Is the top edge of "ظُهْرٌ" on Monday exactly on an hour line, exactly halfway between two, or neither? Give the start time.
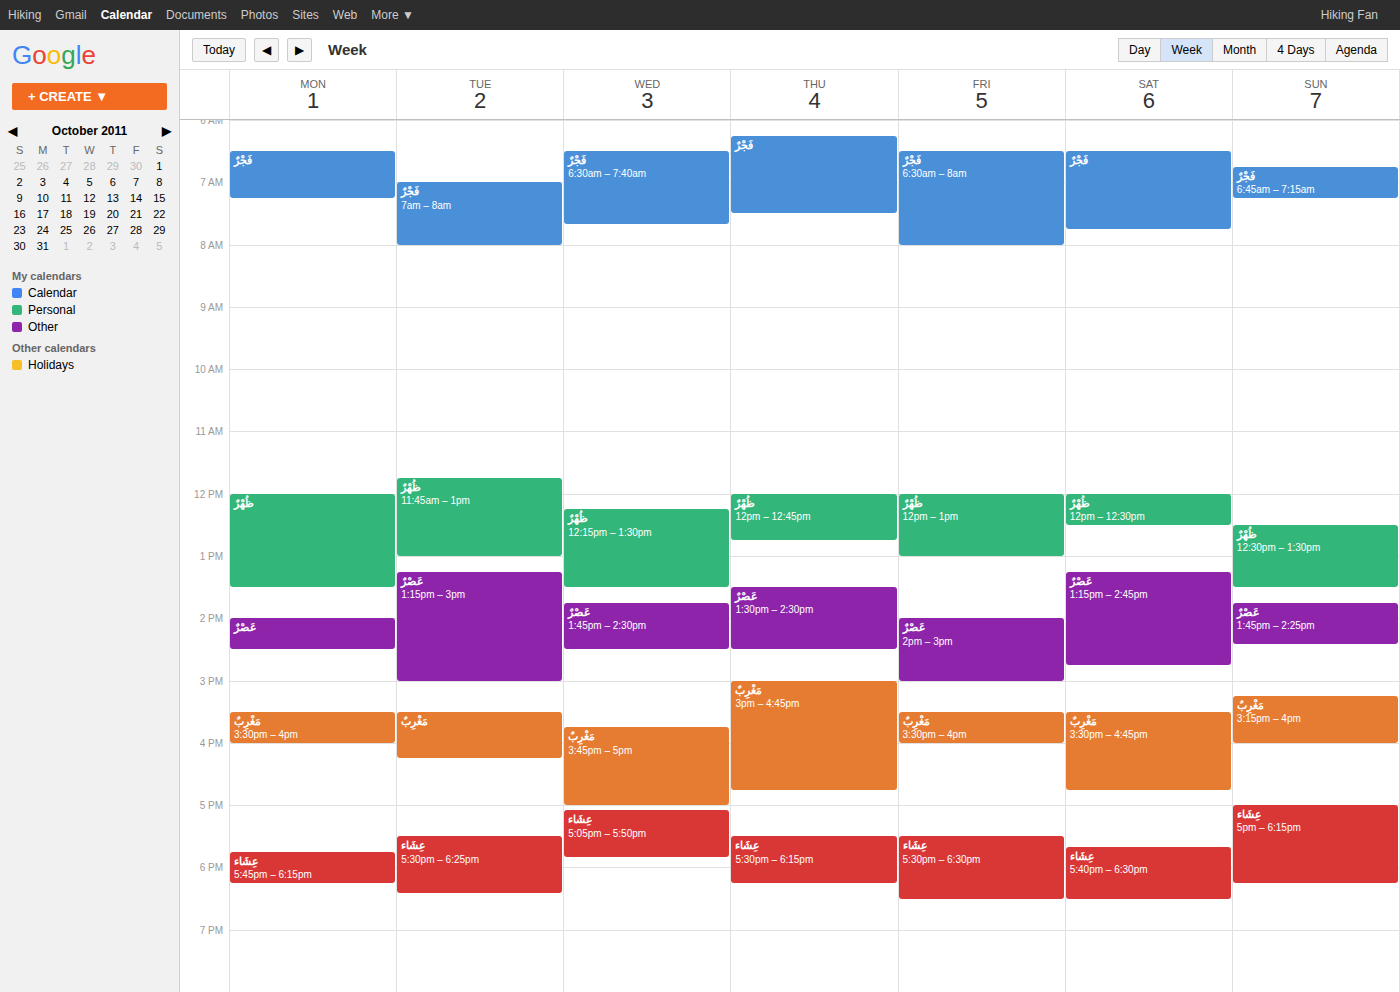
12:00 PM -- exactly on the 12 PM line.